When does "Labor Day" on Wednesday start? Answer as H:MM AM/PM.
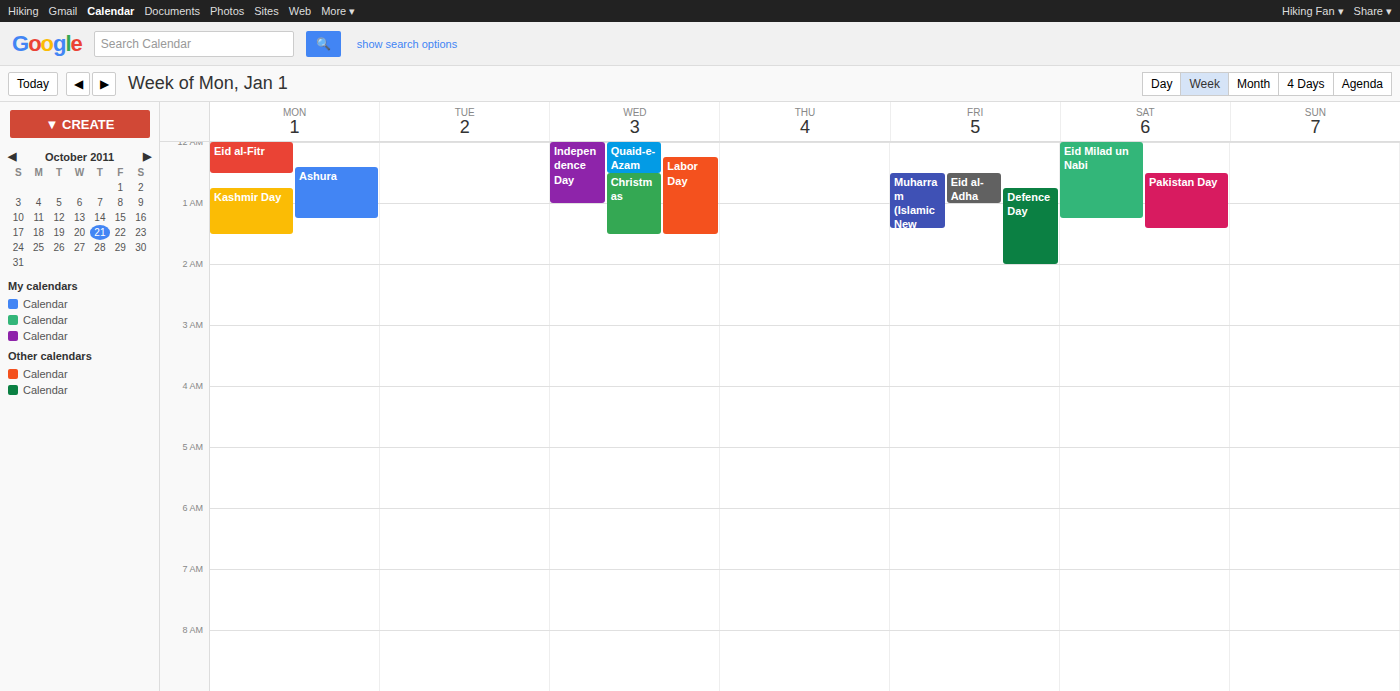
12:15 AM